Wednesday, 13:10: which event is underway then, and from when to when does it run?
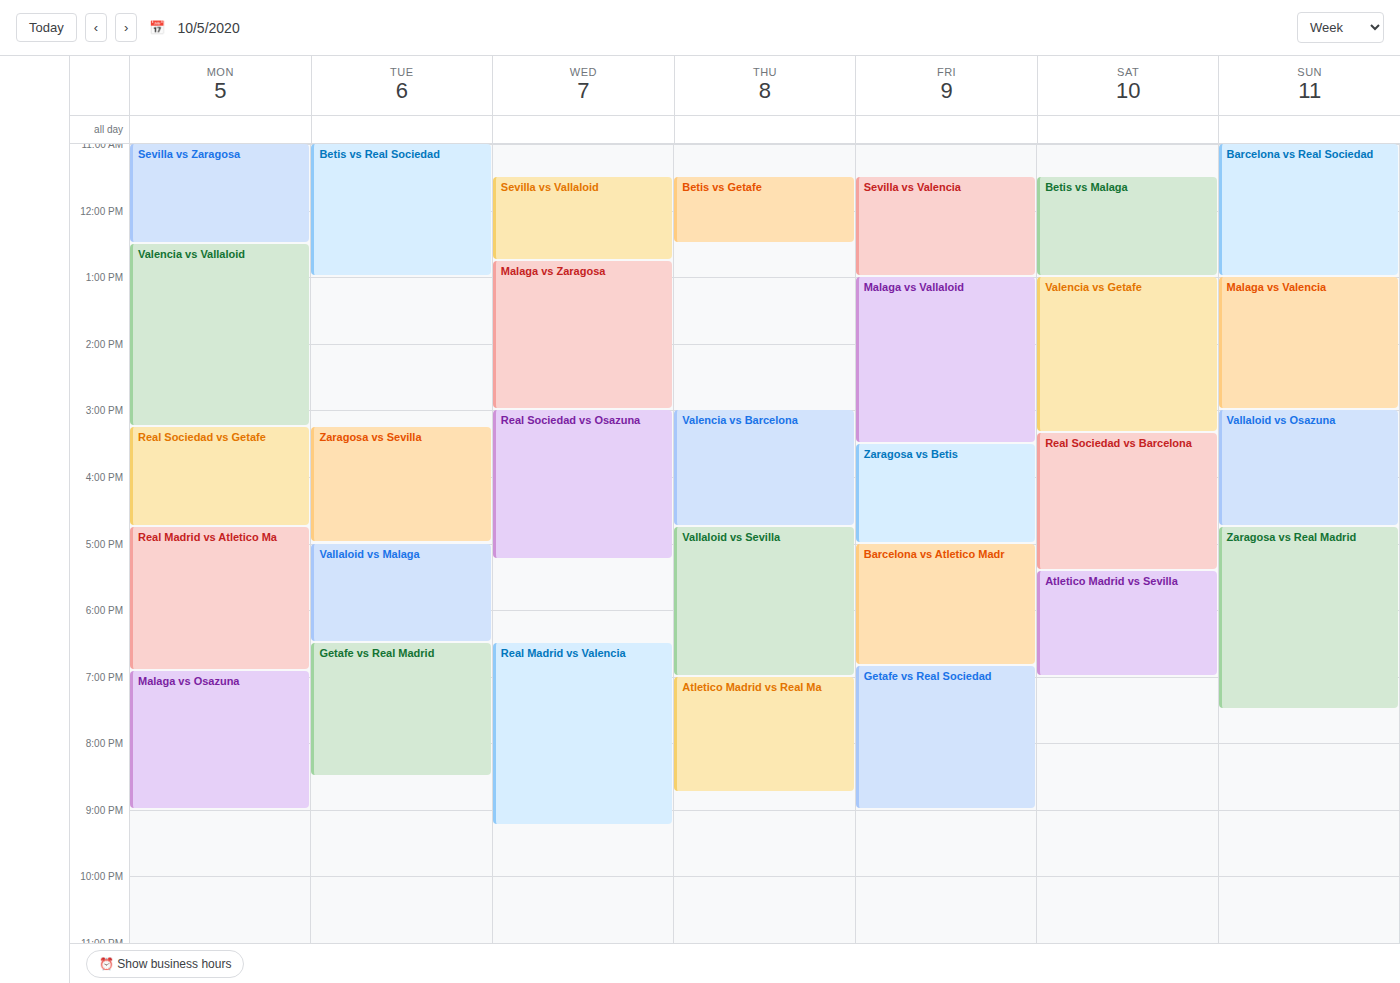
"Malaga vs Zaragosa", 12:45 to 15:00